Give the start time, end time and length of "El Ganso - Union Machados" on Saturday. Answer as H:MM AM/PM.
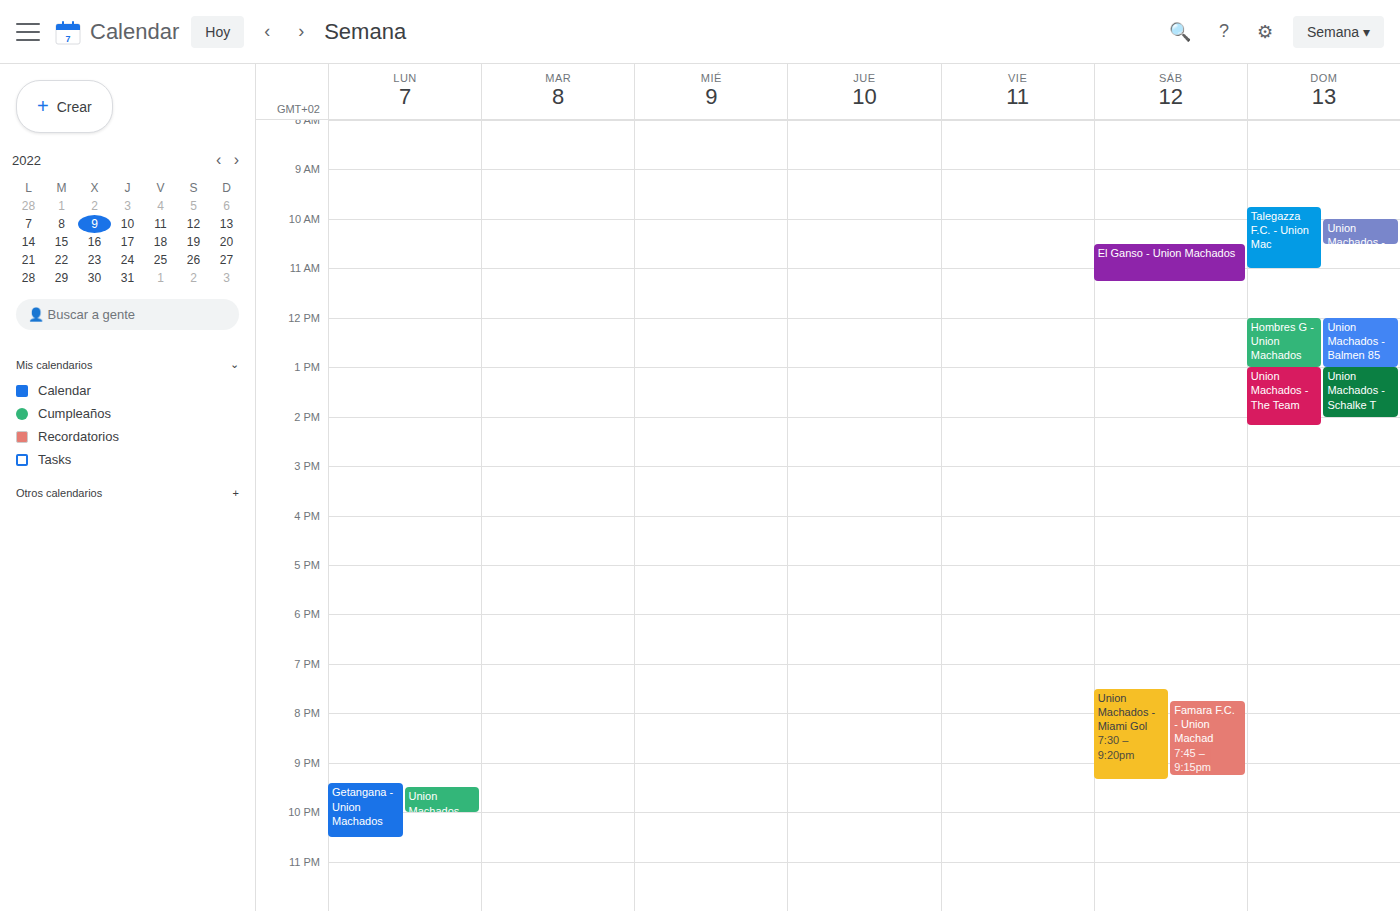
10:30 AM to 11:15 AM, 45 minutes